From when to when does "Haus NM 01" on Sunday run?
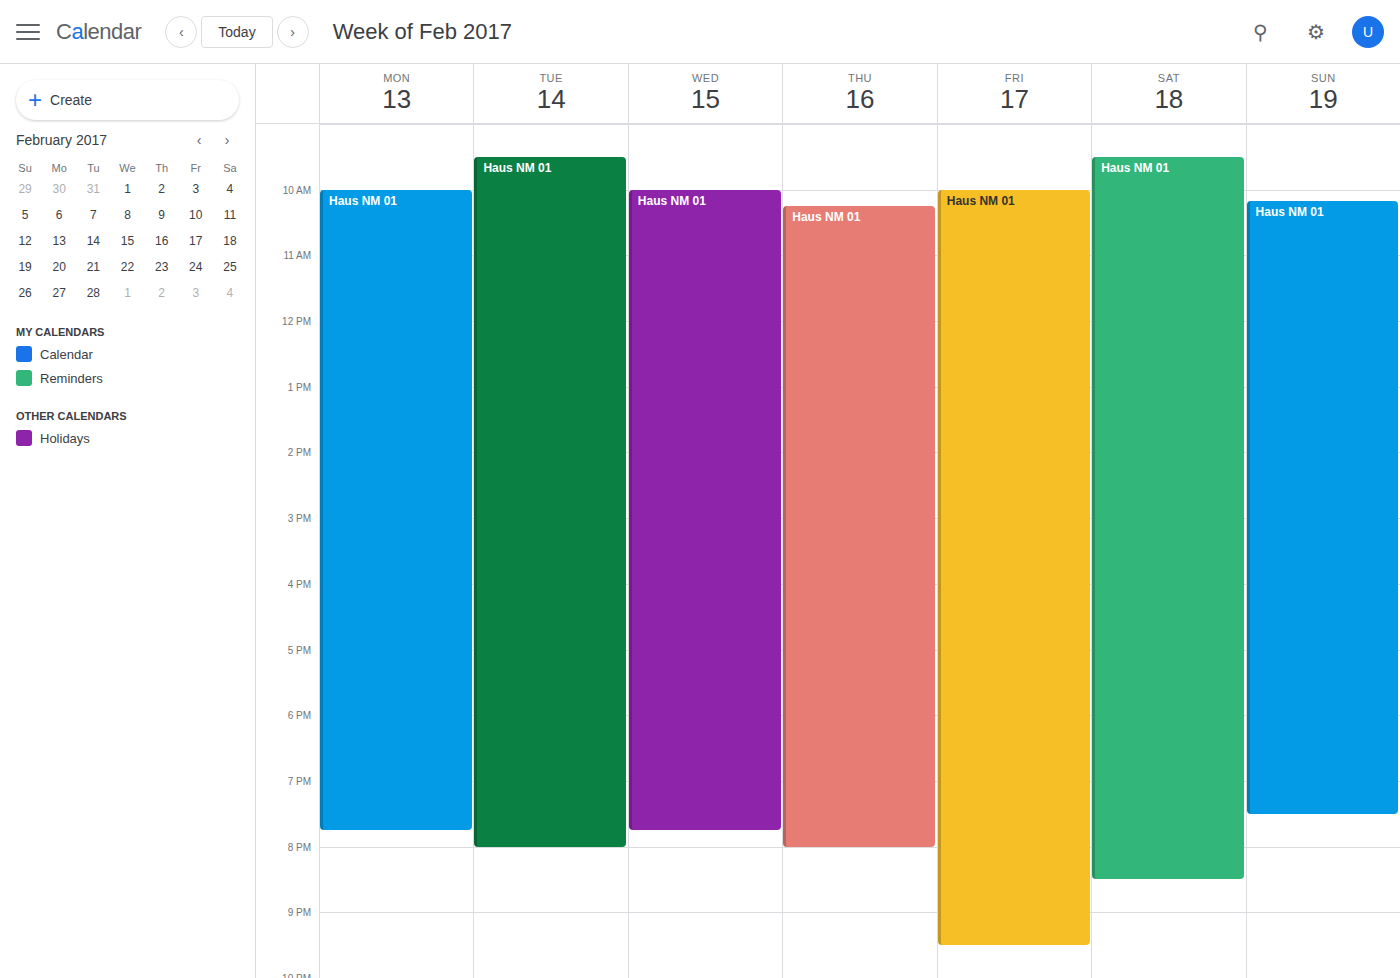
10:10 AM to 7:30 PM